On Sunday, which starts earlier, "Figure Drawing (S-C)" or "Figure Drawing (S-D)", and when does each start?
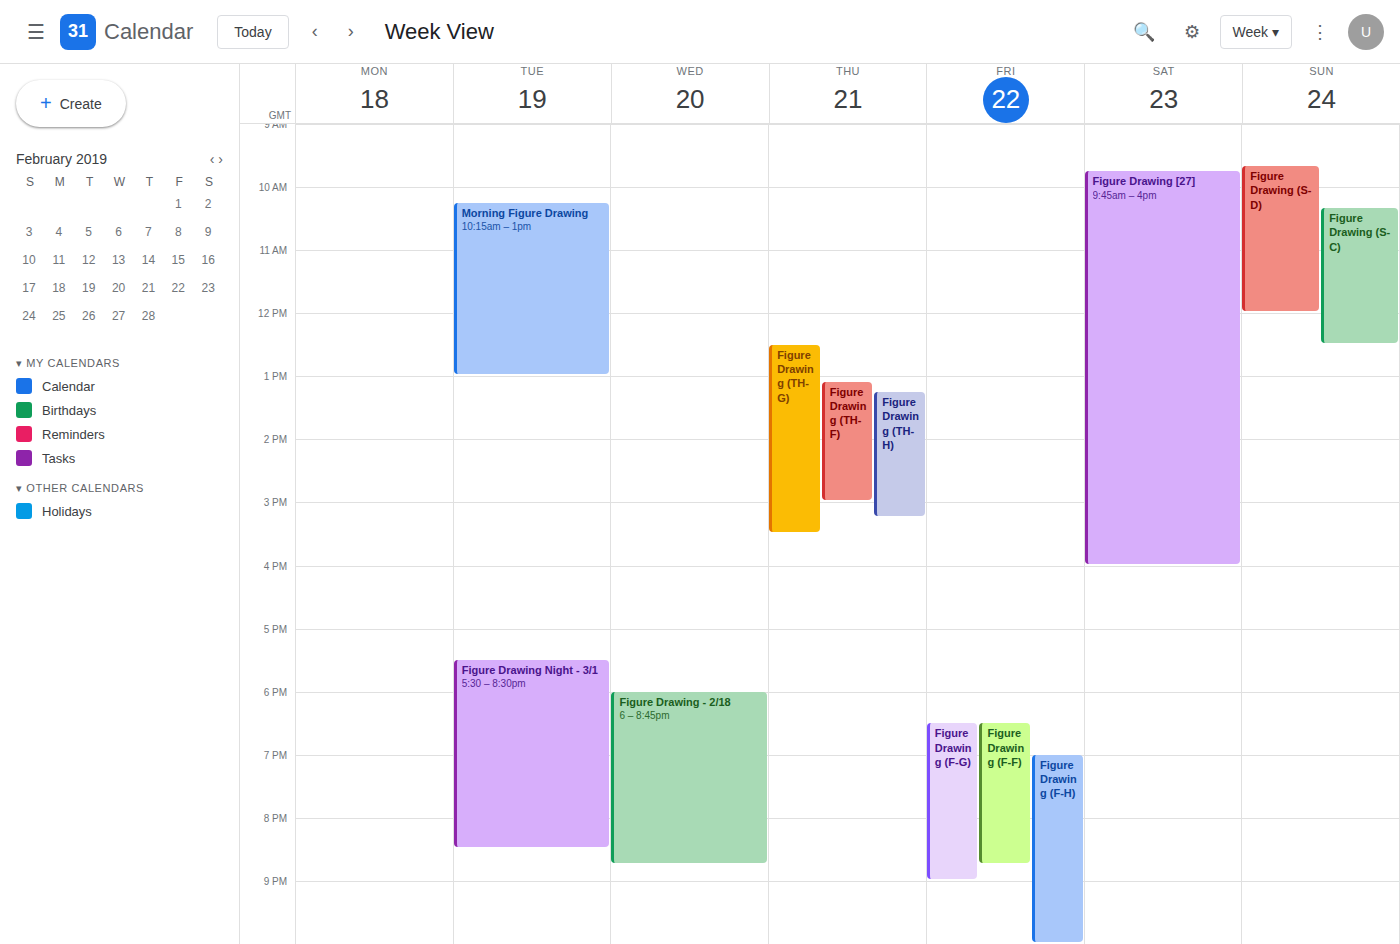
"Figure Drawing (S-D)" 9:40 AM; "Figure Drawing (S-C)" 10:20 AM.